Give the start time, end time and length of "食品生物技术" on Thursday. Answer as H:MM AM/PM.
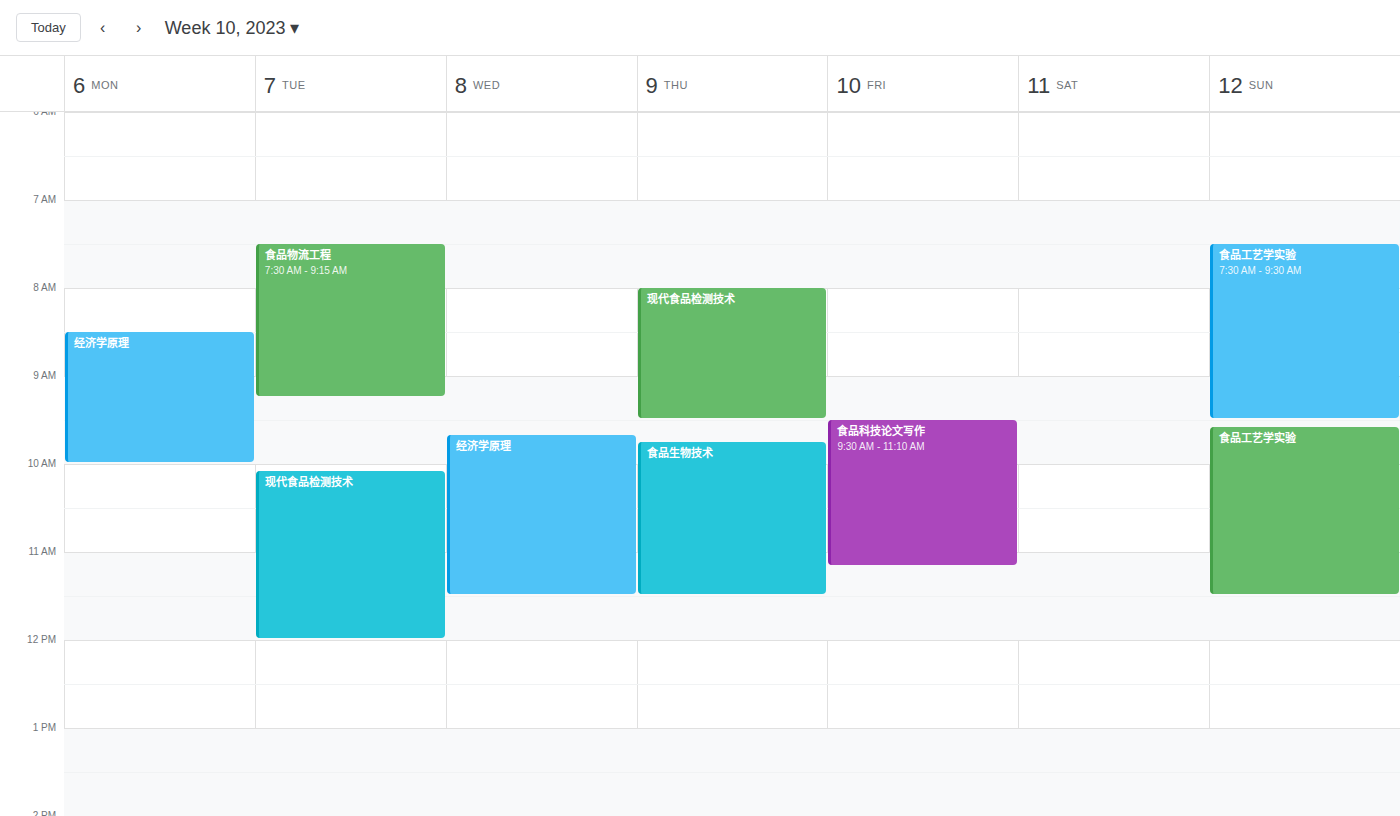
9:45 AM to 11:30 AM, 1 hour 45 minutes